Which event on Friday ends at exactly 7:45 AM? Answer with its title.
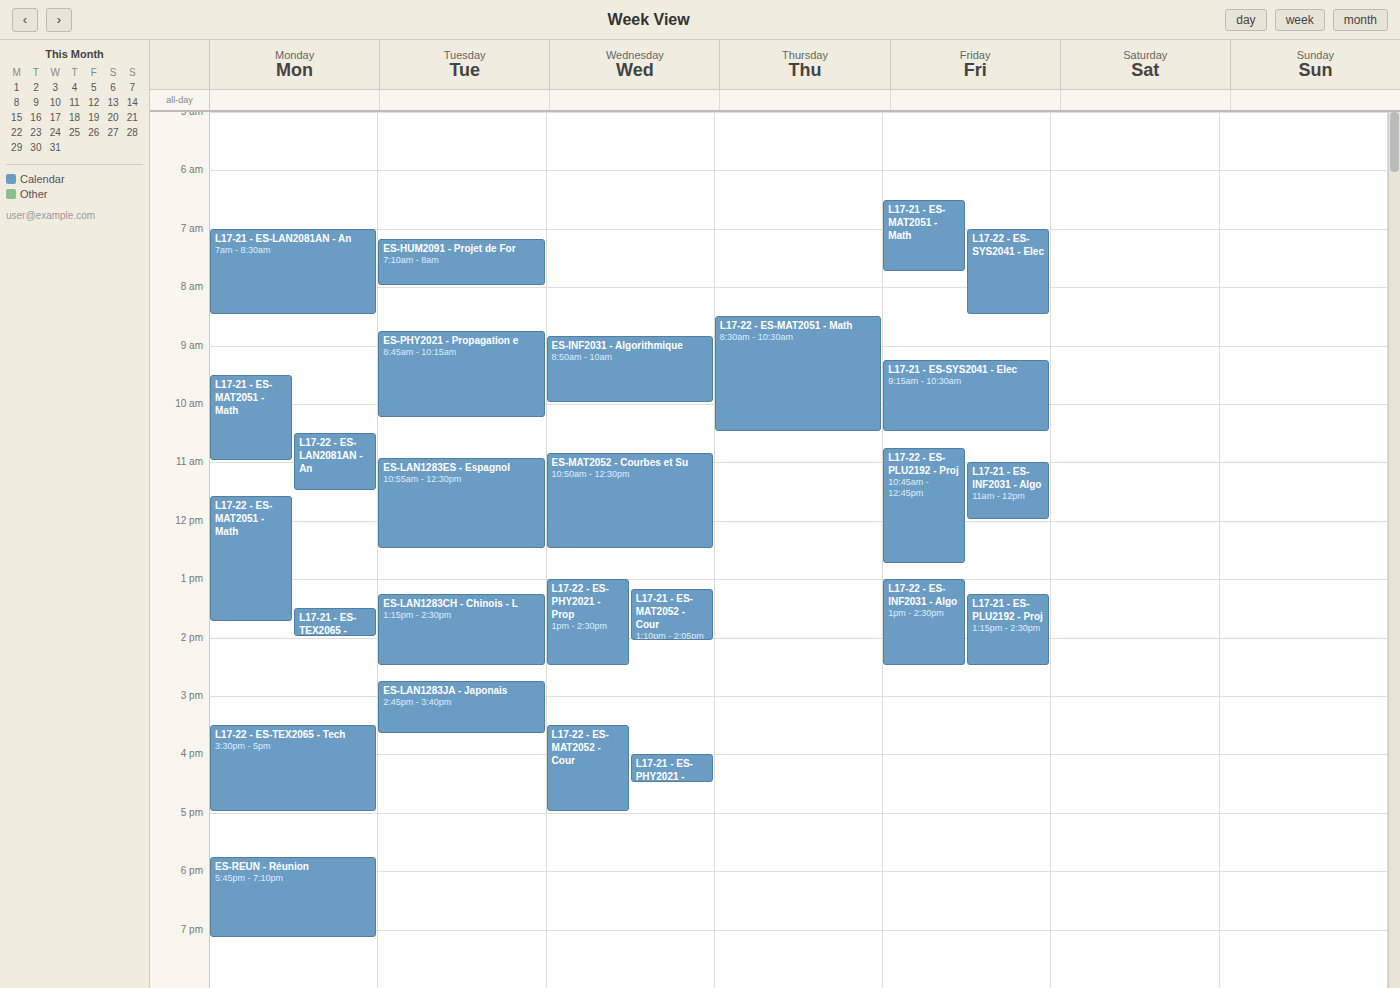
"L17-21 - ES-MAT2051 - Math"